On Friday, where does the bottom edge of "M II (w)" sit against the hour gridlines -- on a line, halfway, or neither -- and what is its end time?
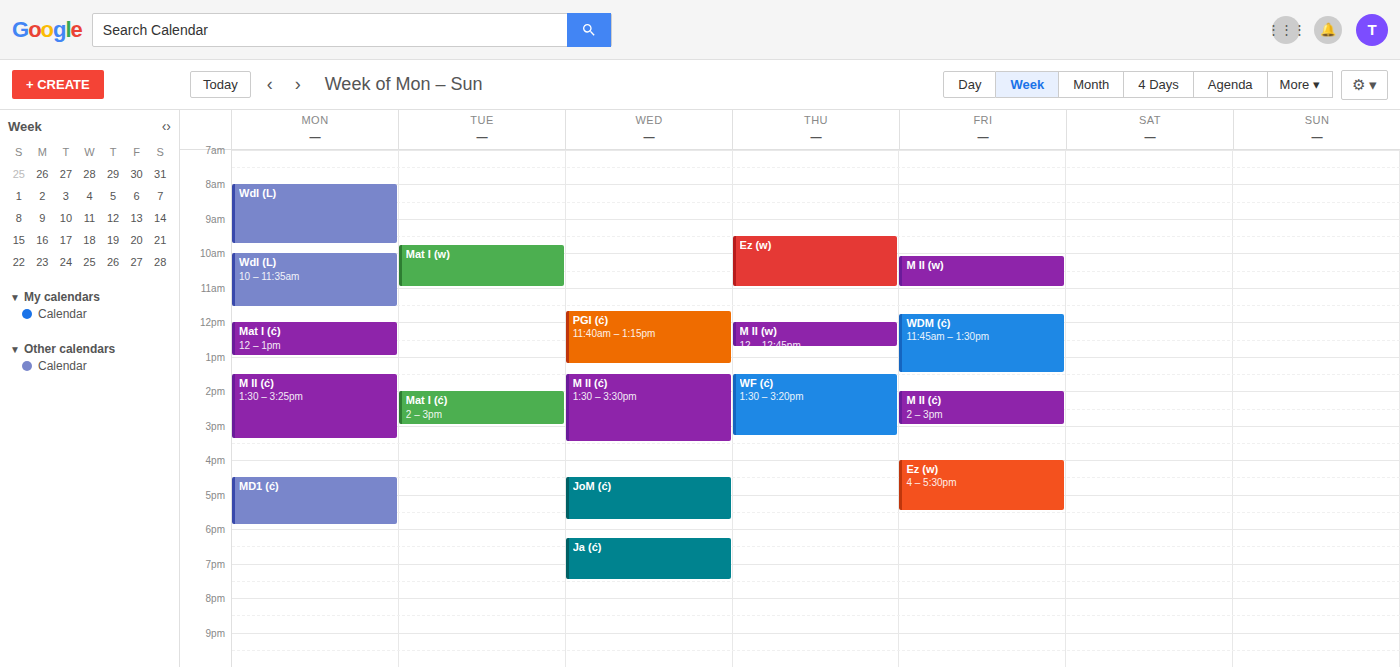
11:00 -- exactly on the 11:00 line.